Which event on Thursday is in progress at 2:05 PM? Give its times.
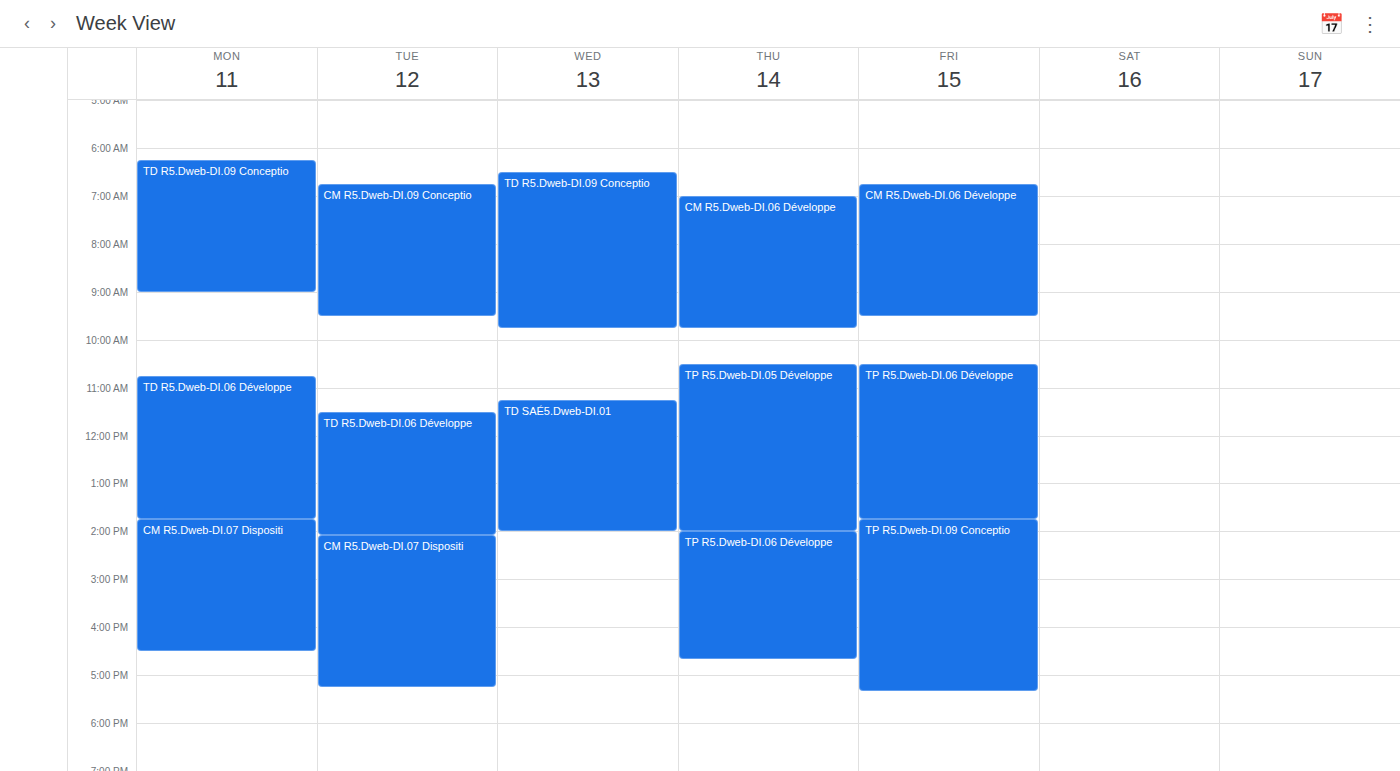
"TP R5.Dweb-DI.06 Développe", 2:00 PM to 4:40 PM